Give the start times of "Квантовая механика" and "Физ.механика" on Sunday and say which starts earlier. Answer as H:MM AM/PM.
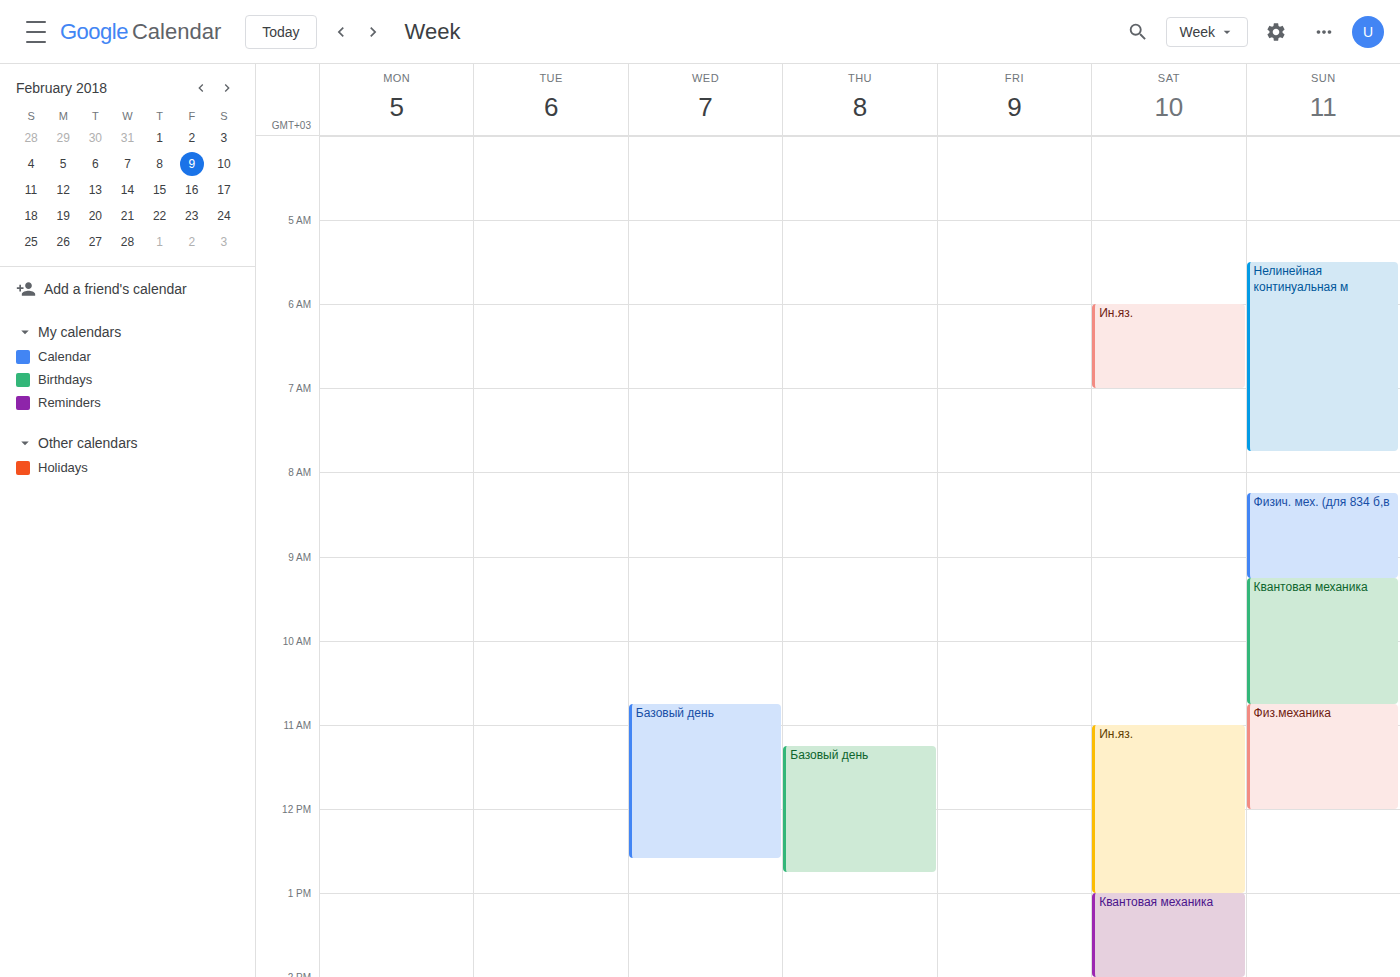
"Квантовая механика" 9:15 AM; "Физ.механика" 10:45 AM.